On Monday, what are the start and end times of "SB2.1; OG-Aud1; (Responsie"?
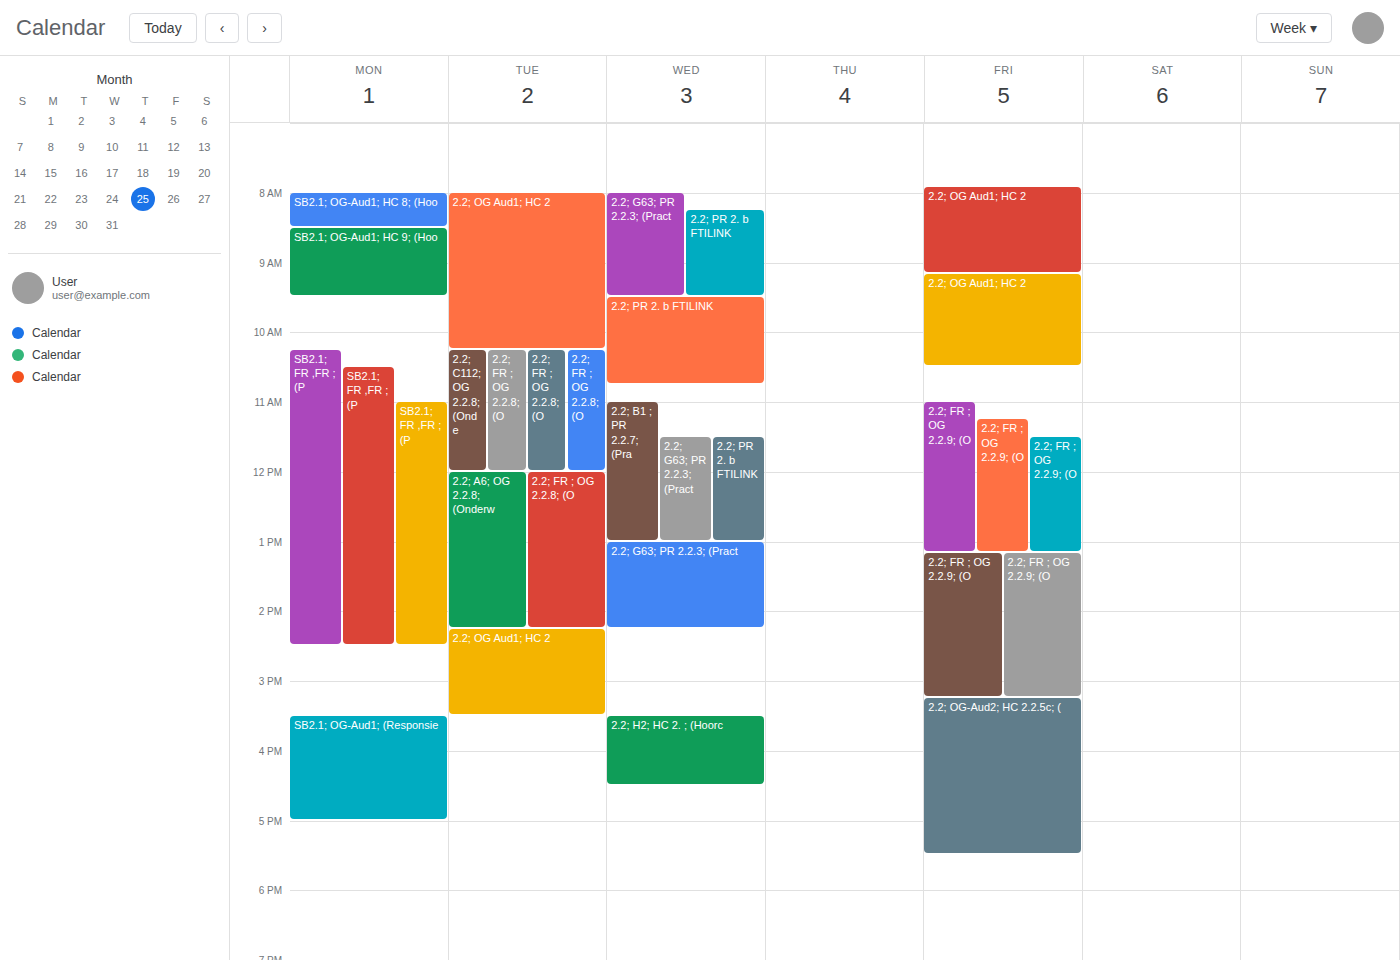
3:30 PM to 5:00 PM